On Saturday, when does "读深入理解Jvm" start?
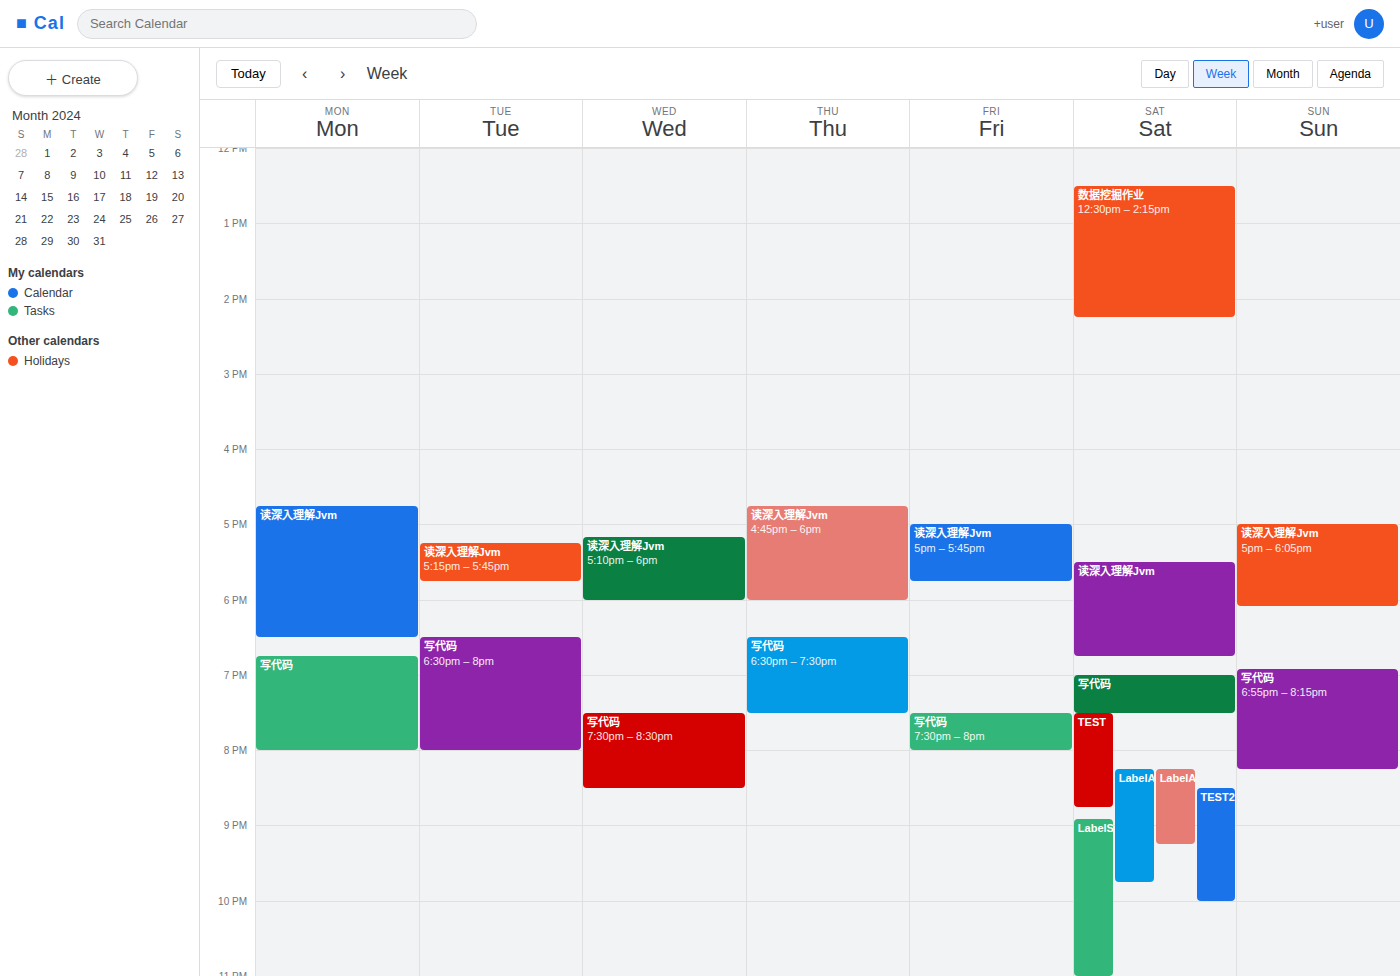
17:30